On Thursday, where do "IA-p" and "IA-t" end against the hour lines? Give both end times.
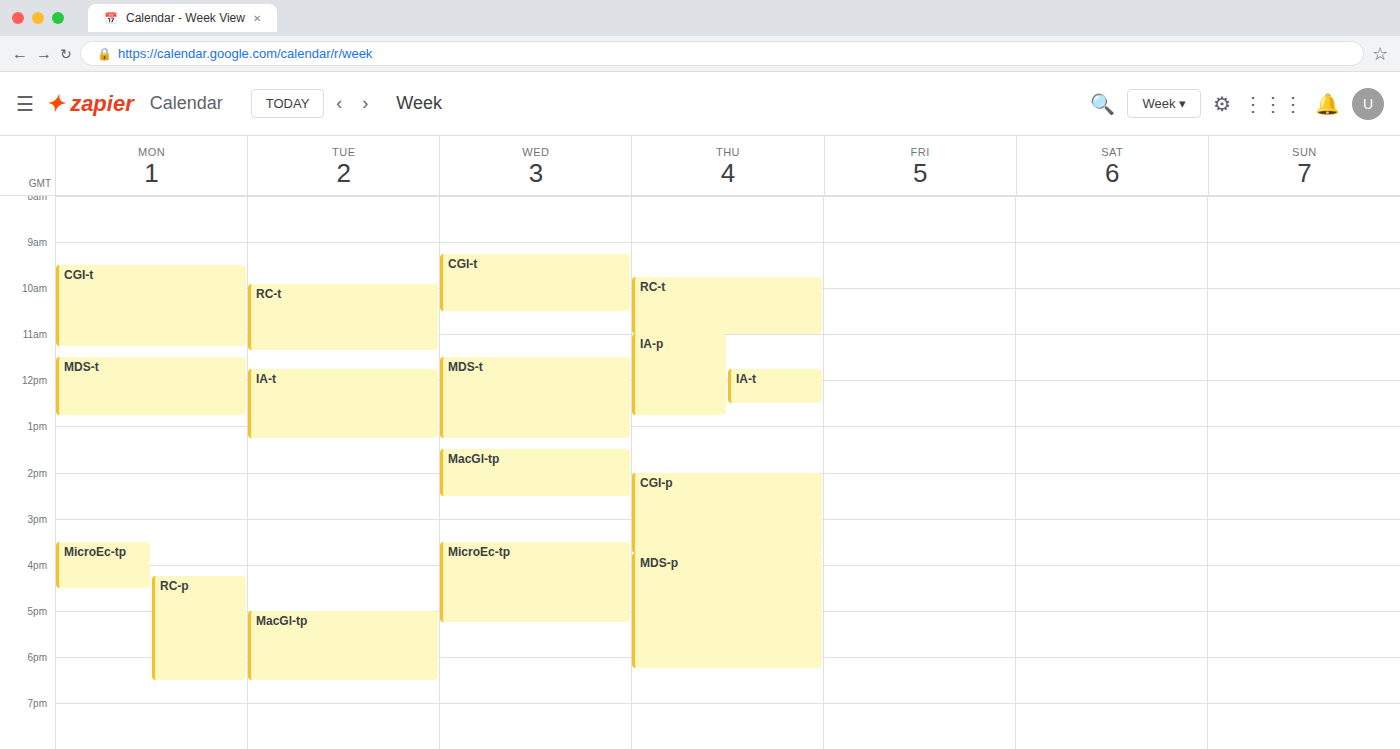
"IA-p": 12:45 PM, neither: three quarters of the way from the 12 PM line to the 1 PM line. "IA-t": 12:30 PM, halfway between the 12 PM and 1 PM lines.